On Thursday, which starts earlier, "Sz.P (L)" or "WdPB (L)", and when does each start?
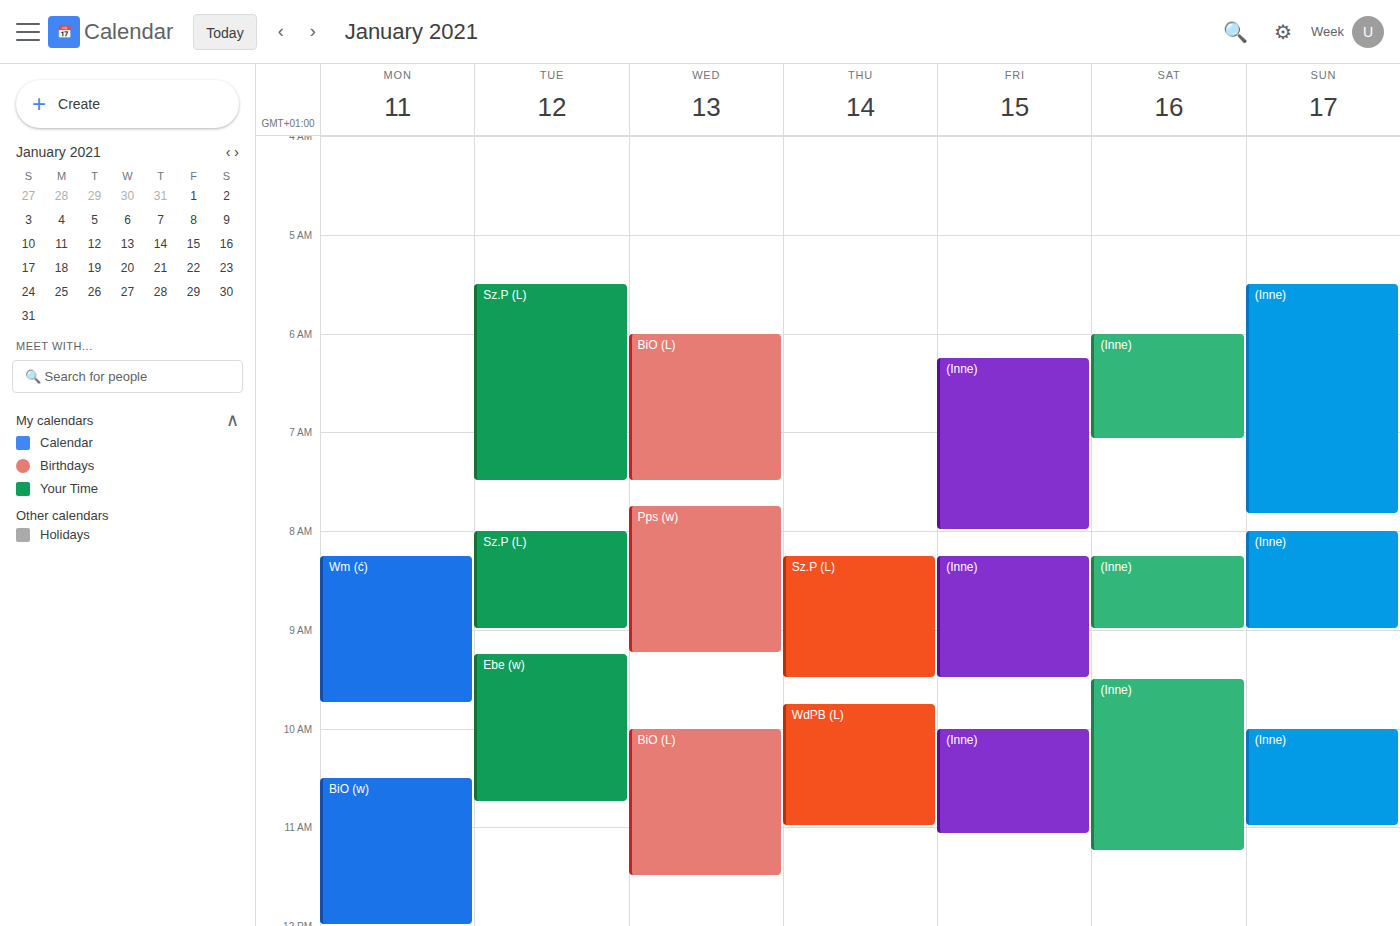
"Sz.P (L)" 8:15 AM; "WdPB (L)" 9:45 AM.